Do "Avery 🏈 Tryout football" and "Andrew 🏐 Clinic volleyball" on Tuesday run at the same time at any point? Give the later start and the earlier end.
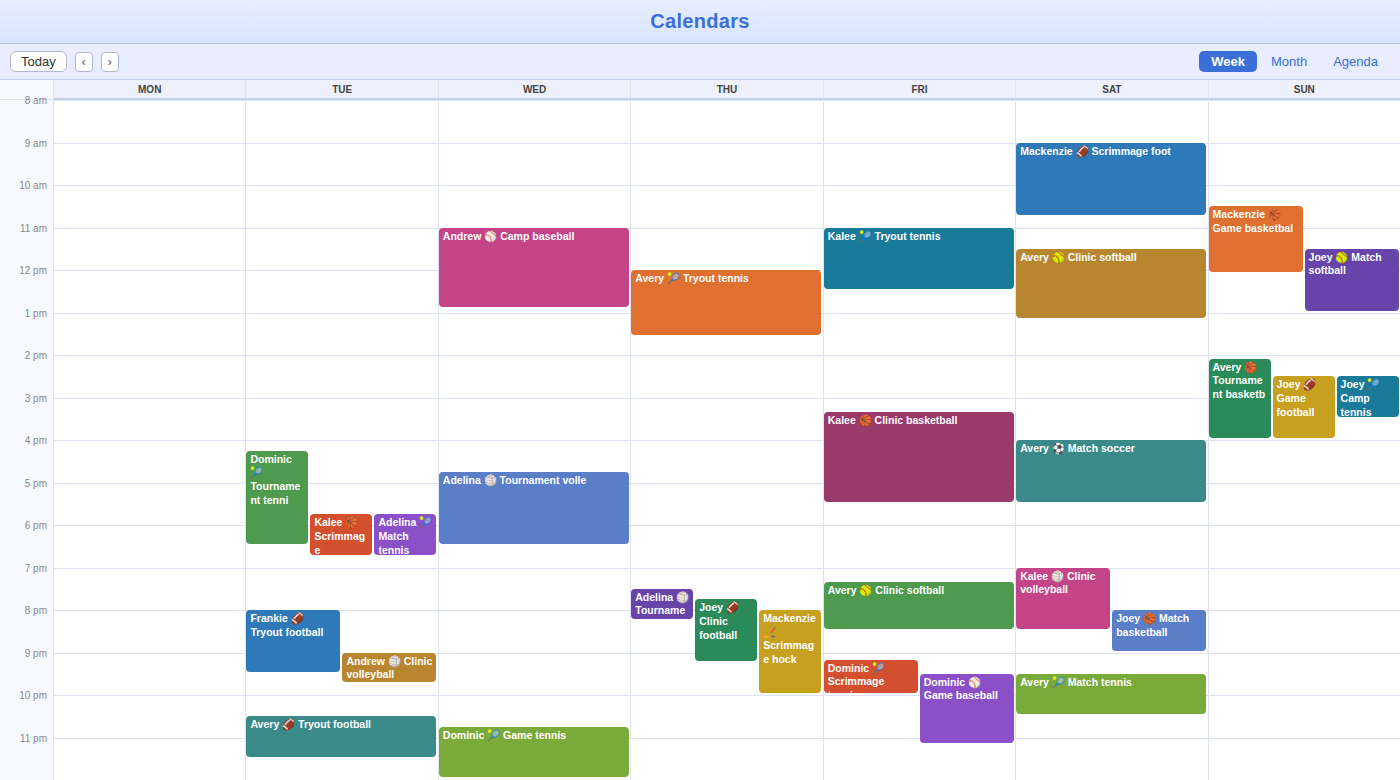
"Andrew 🏐 Clinic volleyball" ends at 9:45 PM and "Avery 🏈 Tryout football" starts at 10:30 PM -- no overlap.